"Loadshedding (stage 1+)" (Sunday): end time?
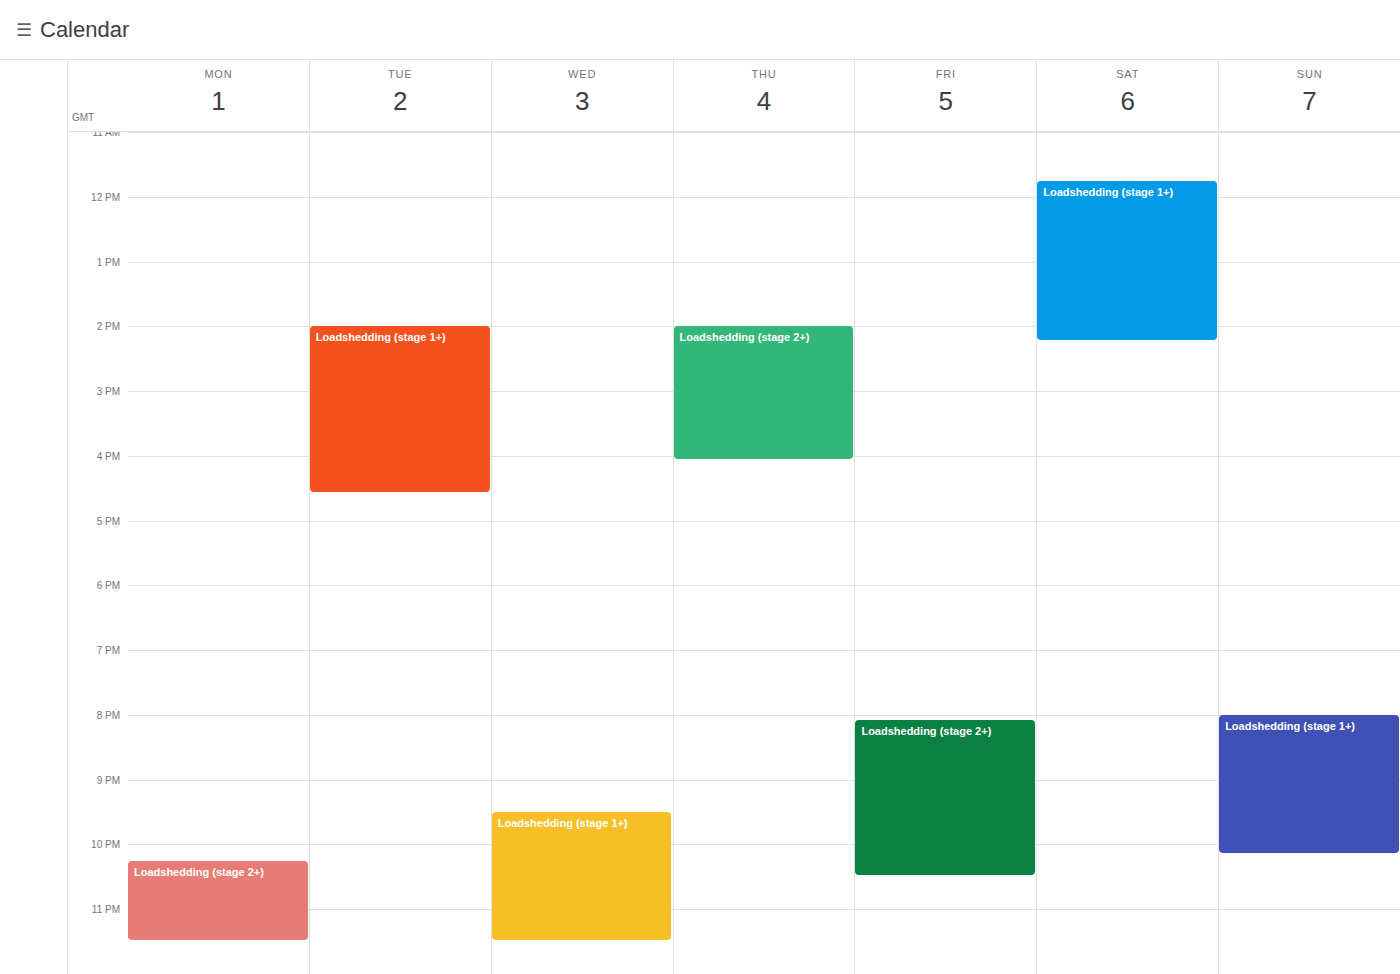
10:10 PM